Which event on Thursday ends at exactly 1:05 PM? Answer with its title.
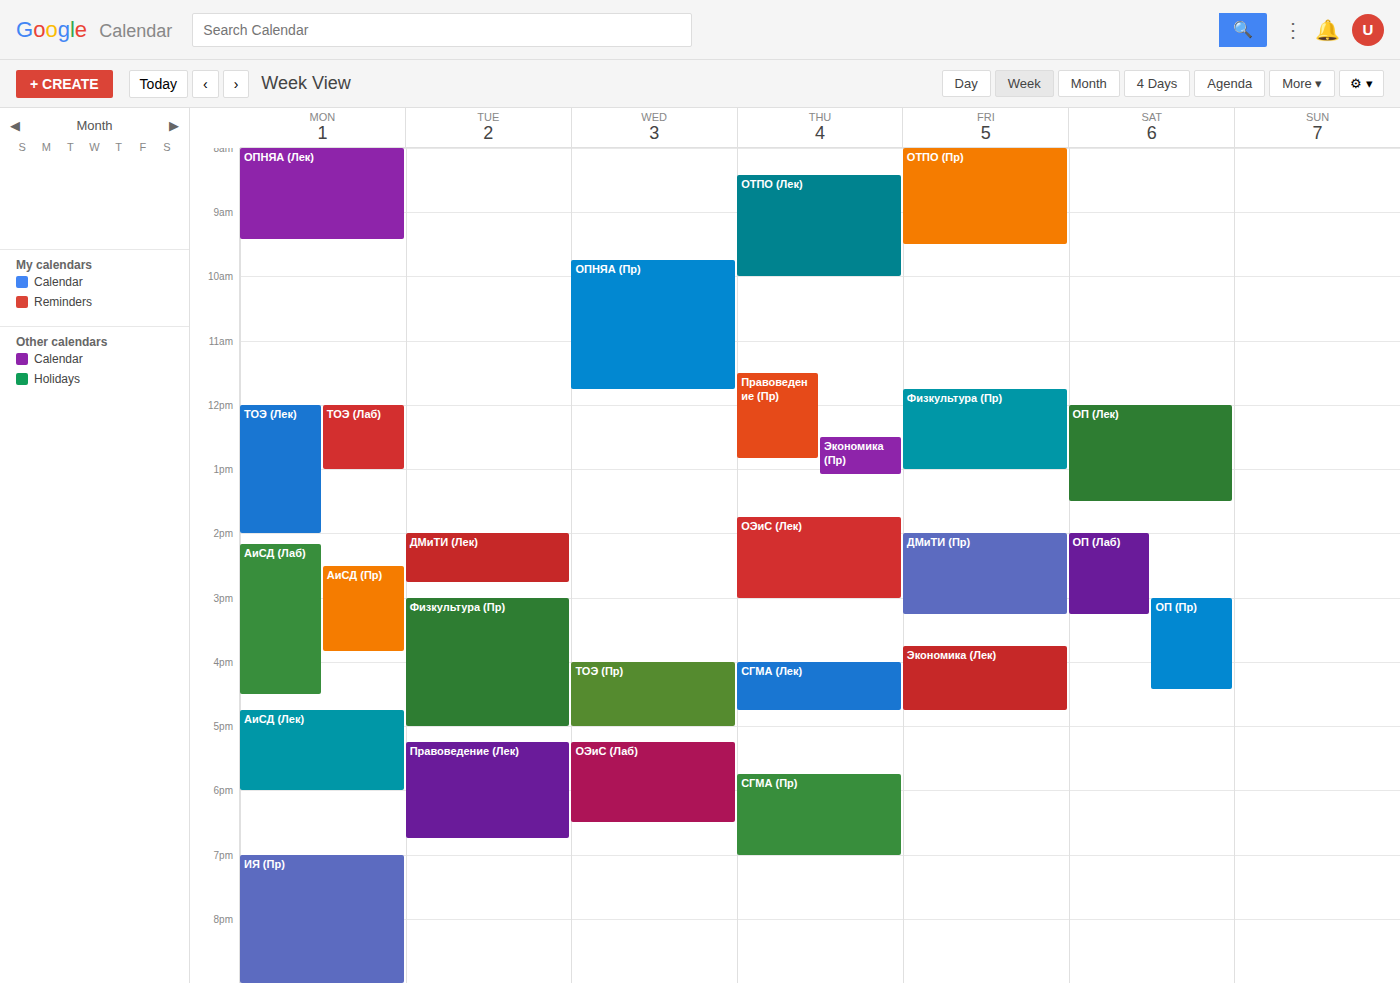
"Экономика (Пр)"